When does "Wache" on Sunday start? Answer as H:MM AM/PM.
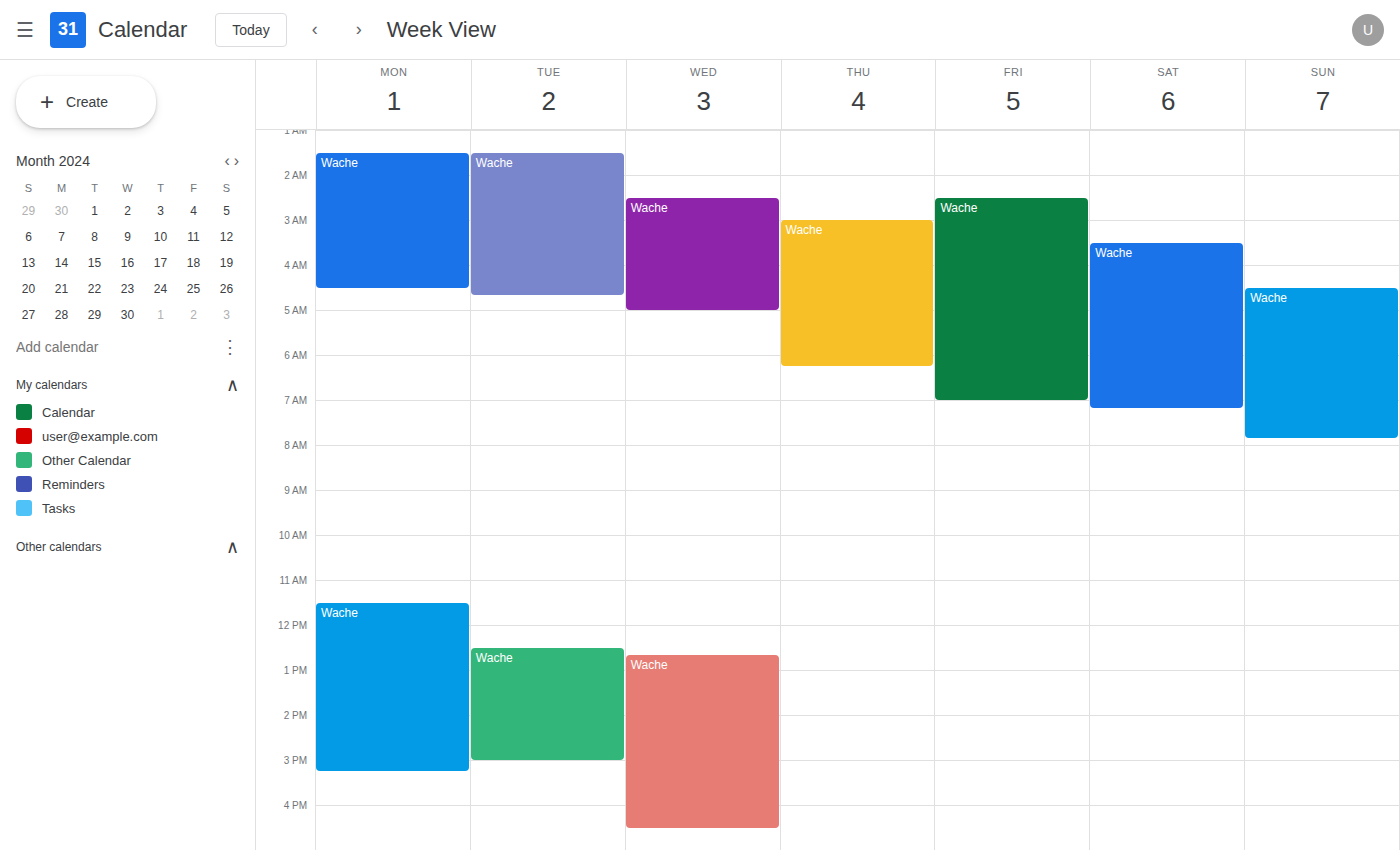
4:30 AM